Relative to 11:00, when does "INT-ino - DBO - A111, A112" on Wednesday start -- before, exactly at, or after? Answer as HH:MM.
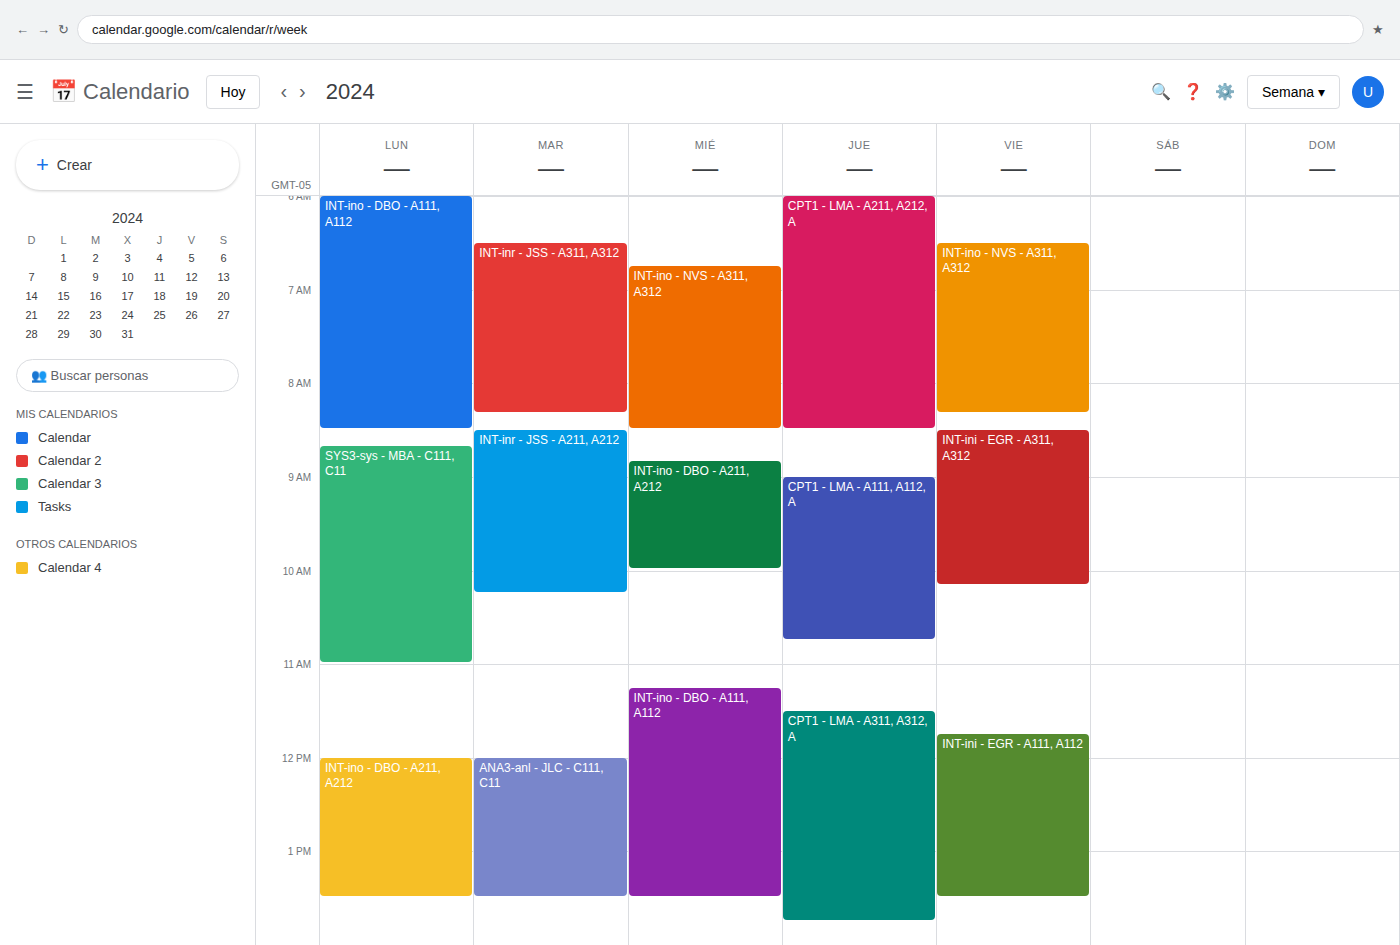
11:15 -- after 11:00, 15 minutes below the 11:00 line.